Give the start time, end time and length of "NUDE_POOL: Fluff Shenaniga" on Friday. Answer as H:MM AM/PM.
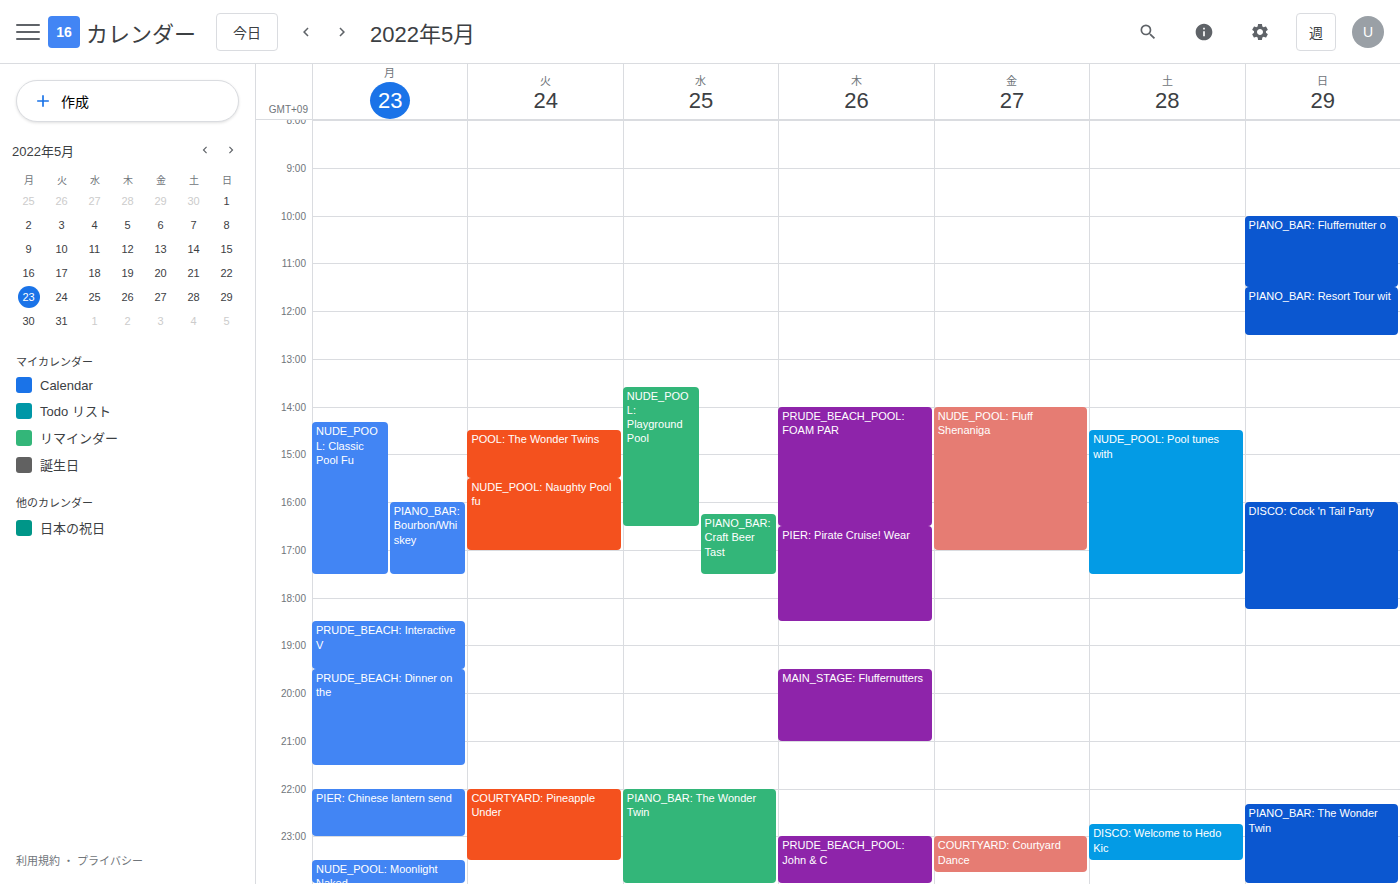
2:00 PM to 5:00 PM, 3 hours